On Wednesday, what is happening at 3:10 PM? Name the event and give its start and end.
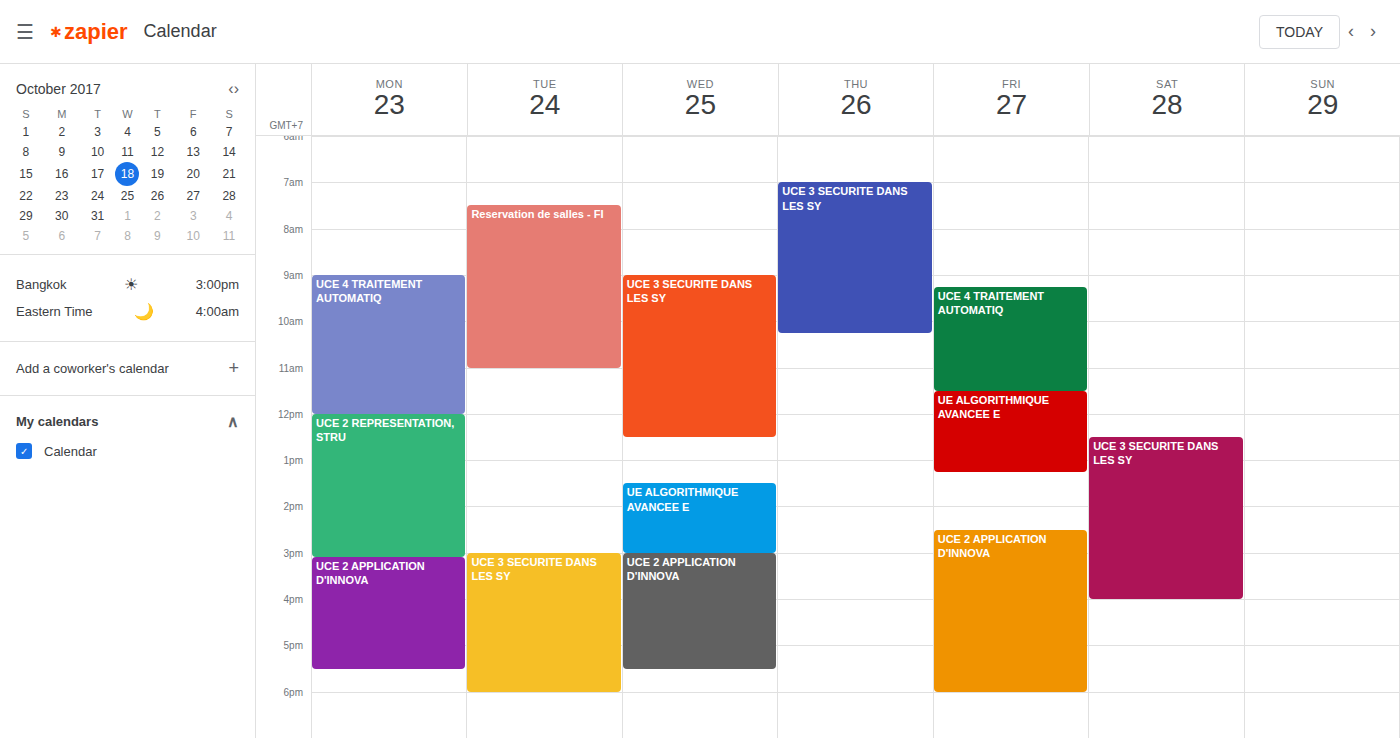
"UCE 2 APPLICATION D'INNOVA", 3:00 PM to 5:30 PM